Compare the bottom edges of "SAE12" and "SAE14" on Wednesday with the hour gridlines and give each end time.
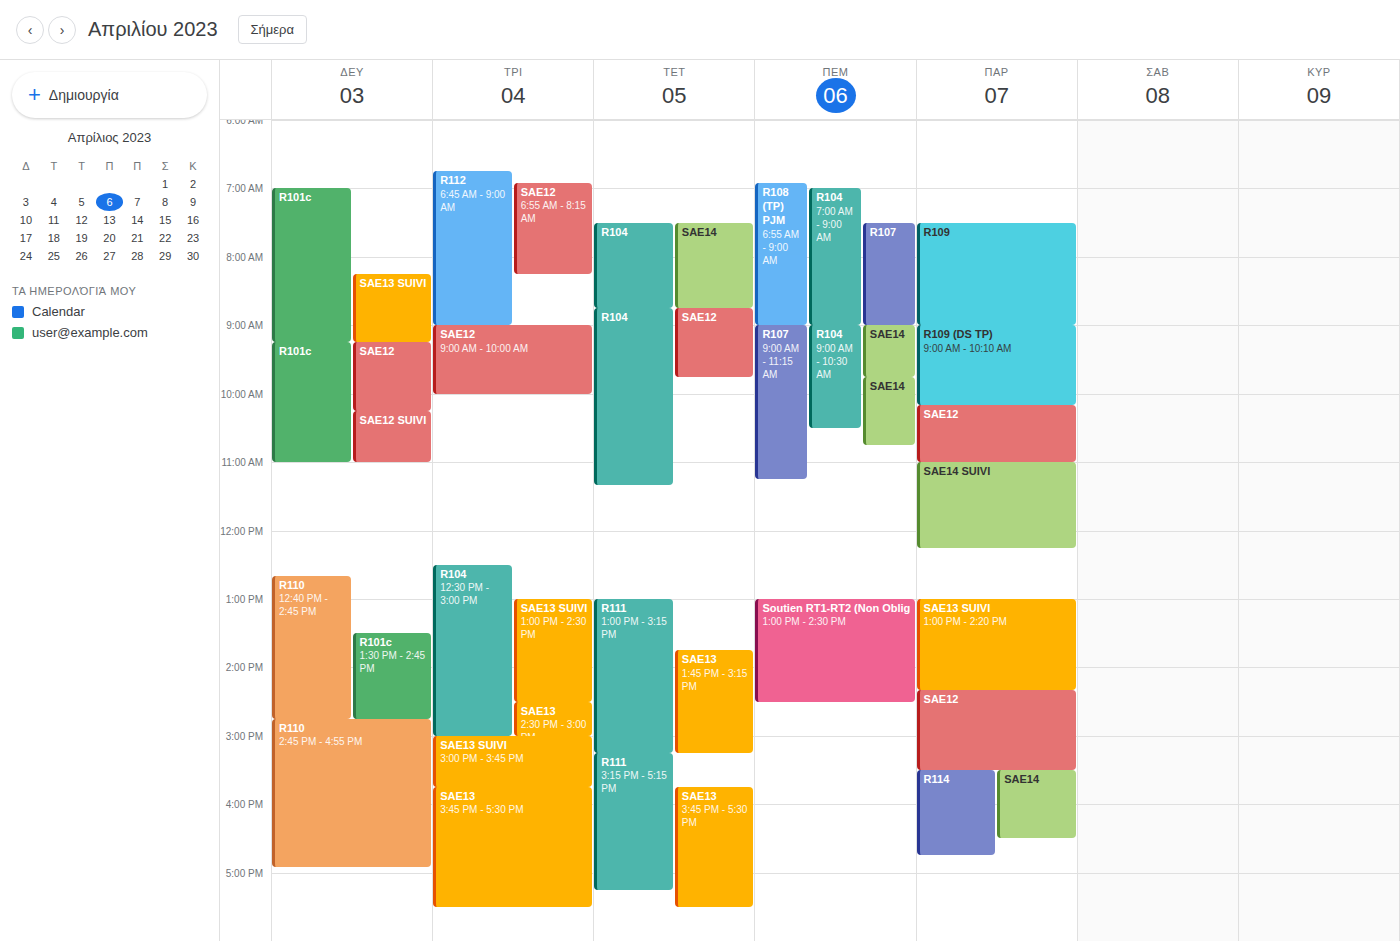
"SAE12": 9:45 AM, neither: three quarters of the way from the 9 AM line to the 10 AM line. "SAE14": 8:45 AM, neither: three quarters of the way from the 8 AM line to the 9 AM line.